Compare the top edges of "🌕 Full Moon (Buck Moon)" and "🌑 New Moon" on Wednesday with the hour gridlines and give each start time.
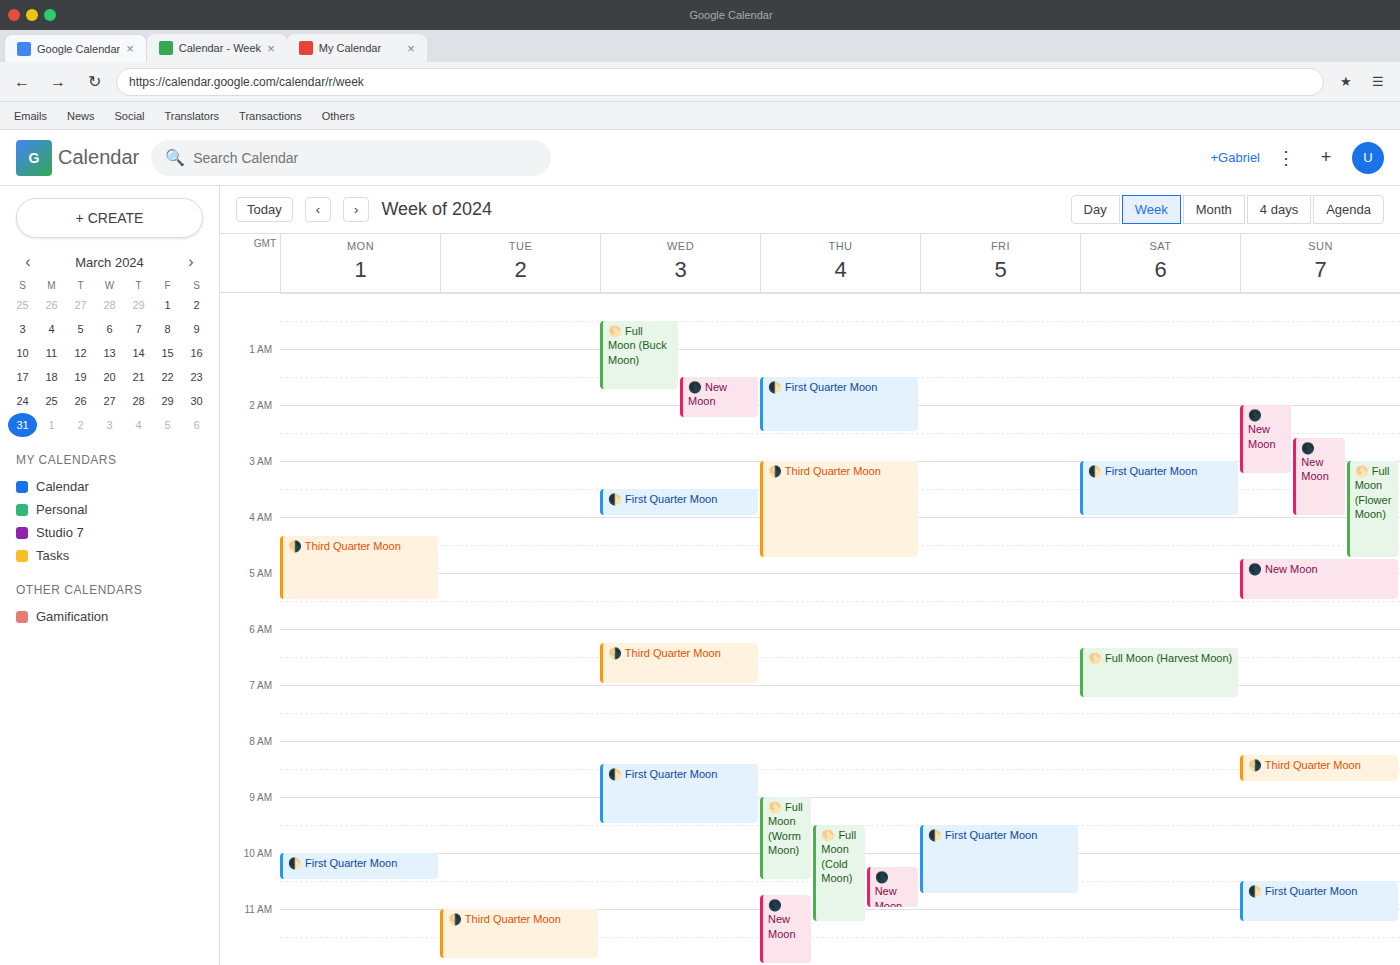
"🌕 Full Moon (Buck Moon)": 12:30 AM, halfway between the 12 AM and 1 AM lines. "🌑 New Moon": 1:30 AM, halfway between the 1 AM and 2 AM lines.